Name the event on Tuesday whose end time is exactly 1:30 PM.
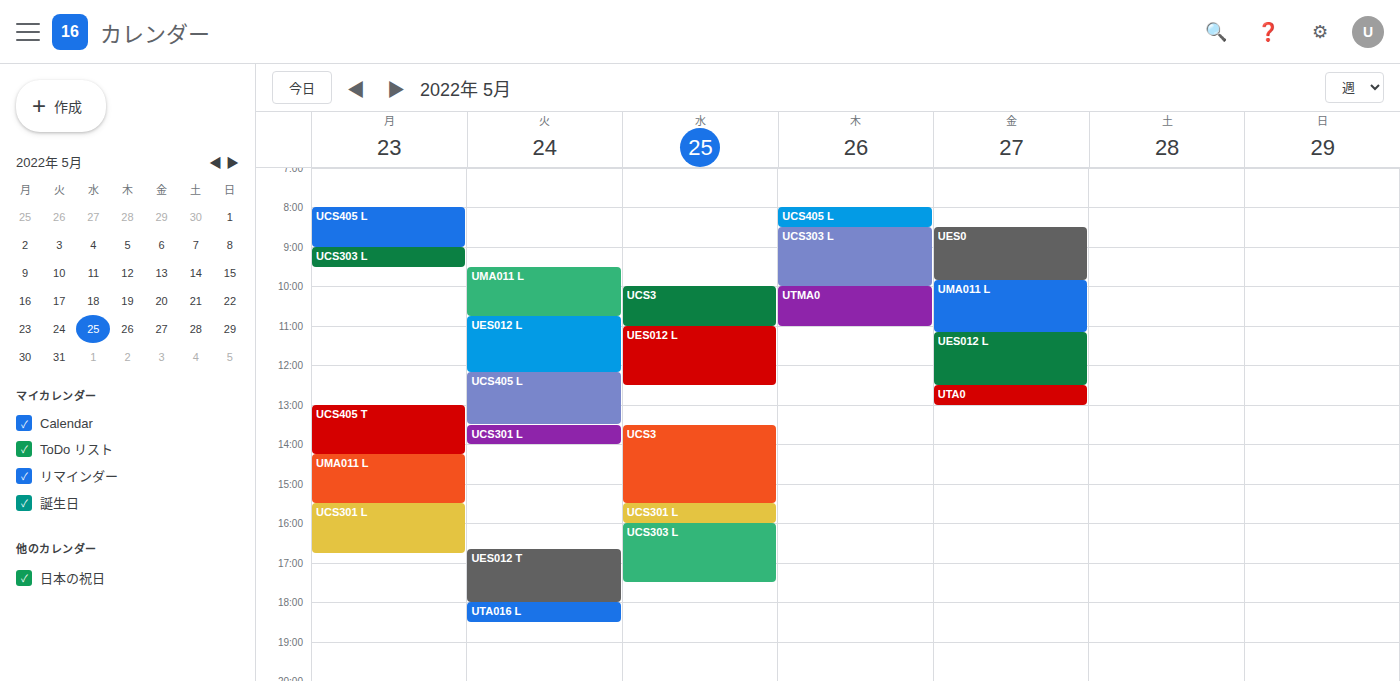
"UCS405 L"